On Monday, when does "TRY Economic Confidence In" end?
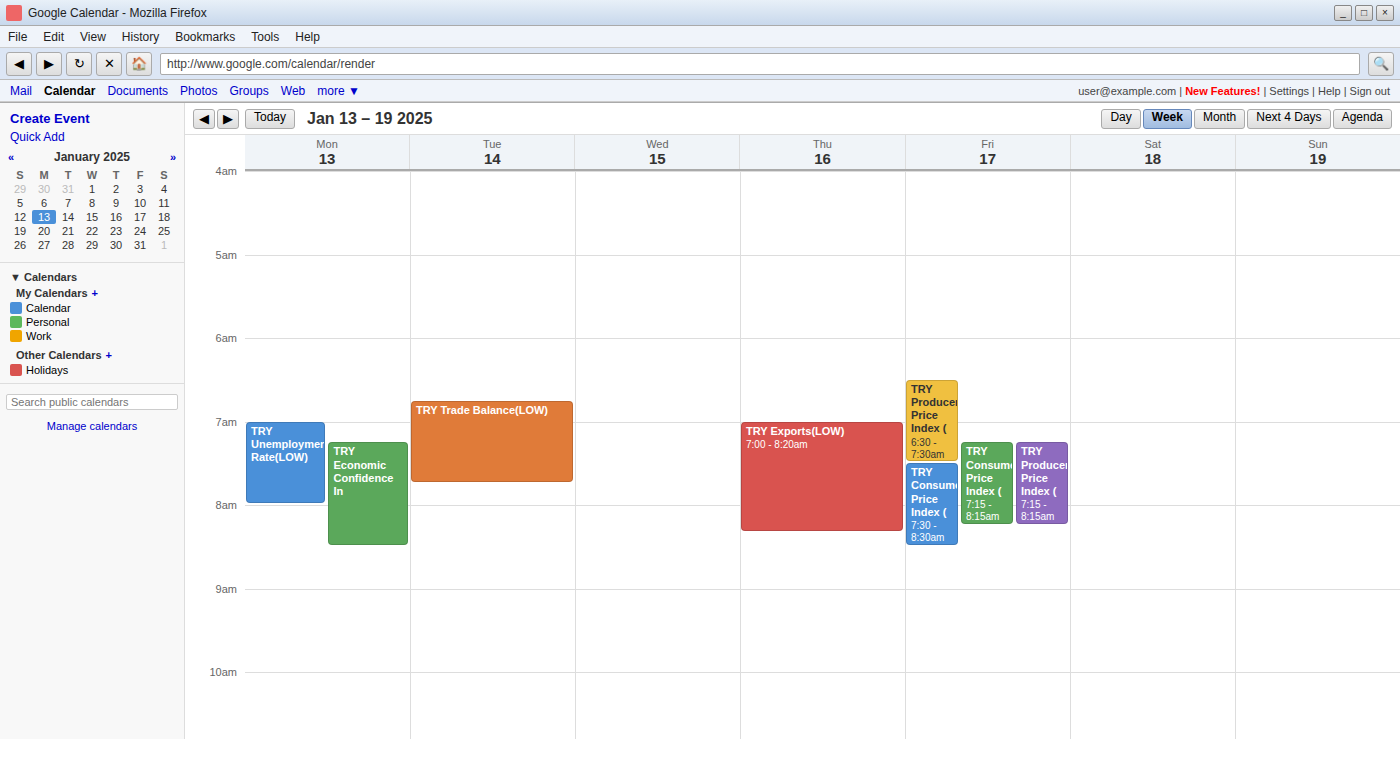
8:30 AM